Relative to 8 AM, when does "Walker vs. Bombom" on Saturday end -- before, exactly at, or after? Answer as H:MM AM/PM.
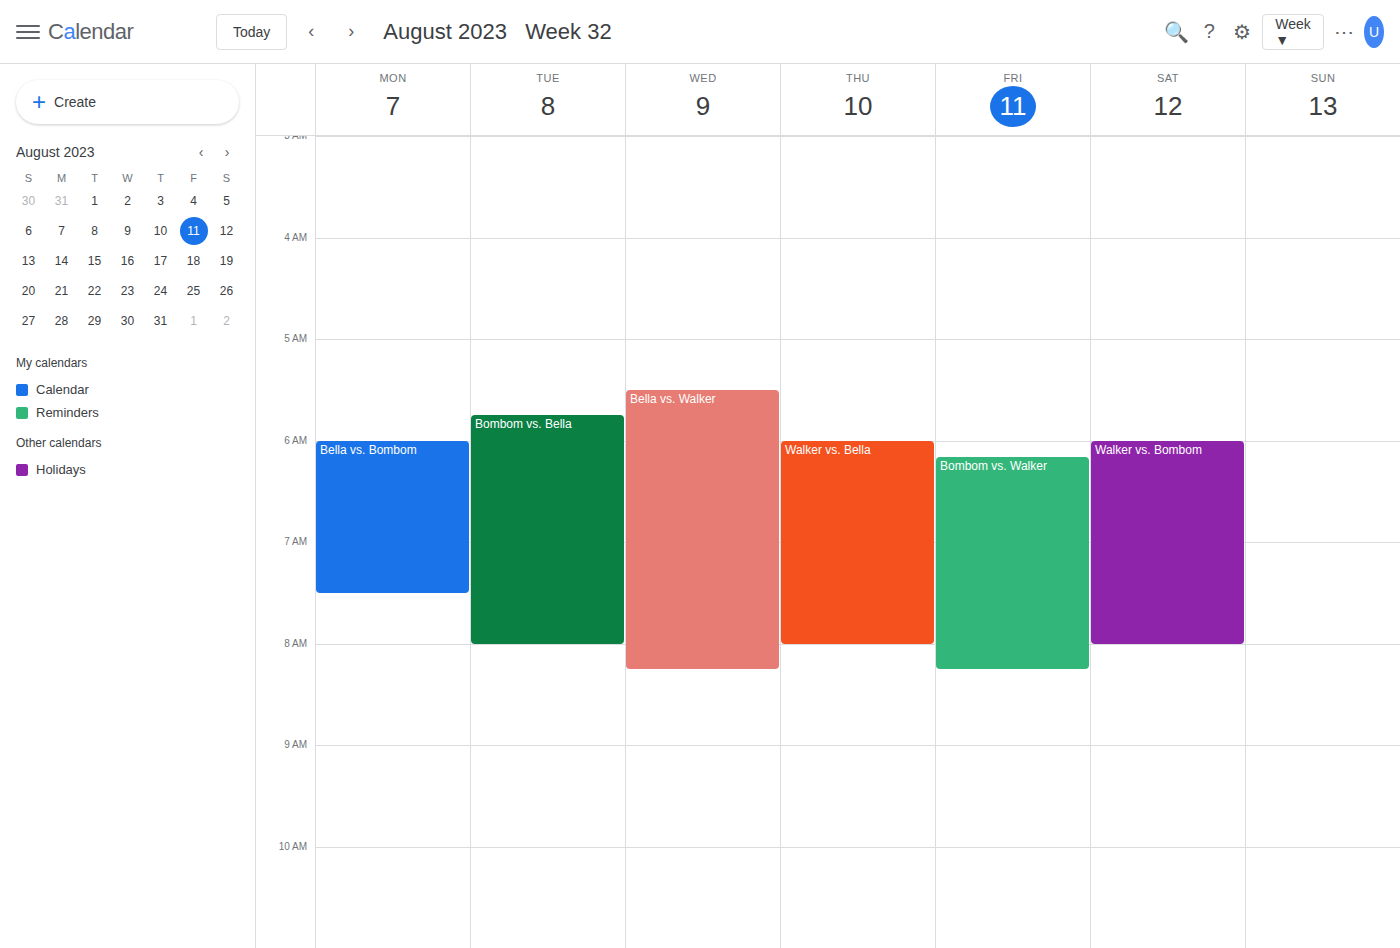
8:00 AM -- exactly at 8 AM, on the 8 AM line.